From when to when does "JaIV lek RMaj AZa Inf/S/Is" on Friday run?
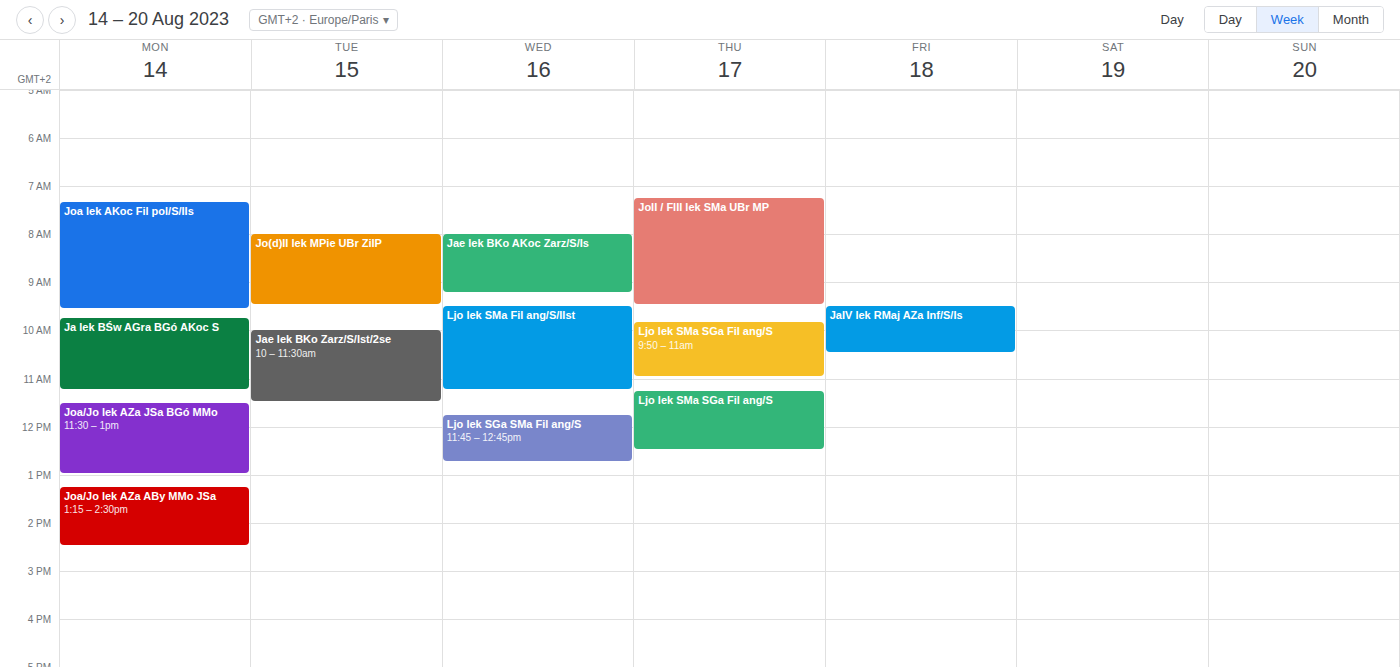
09:30 to 10:30